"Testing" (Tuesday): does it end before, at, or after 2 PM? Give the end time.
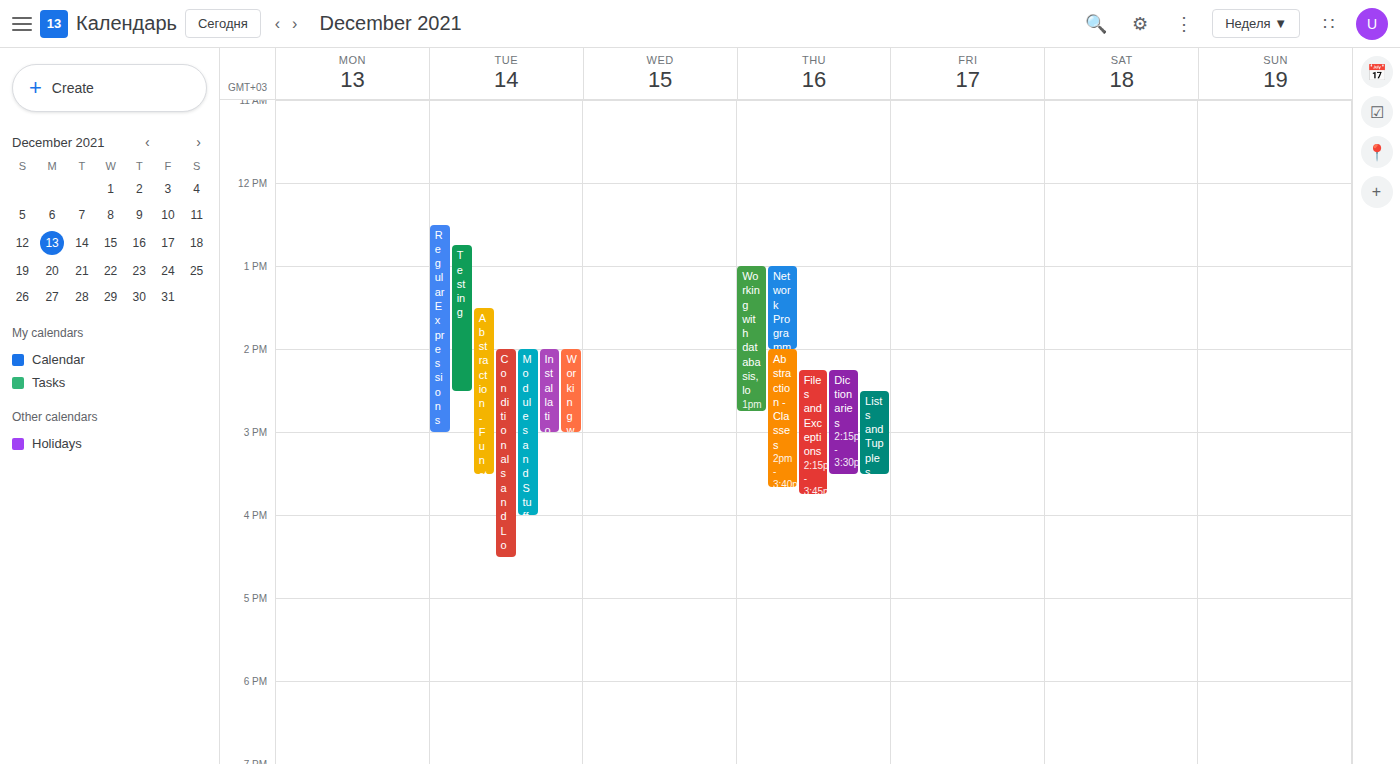
2:30 PM -- after 2 PM, 30 minutes below the 2 PM line.